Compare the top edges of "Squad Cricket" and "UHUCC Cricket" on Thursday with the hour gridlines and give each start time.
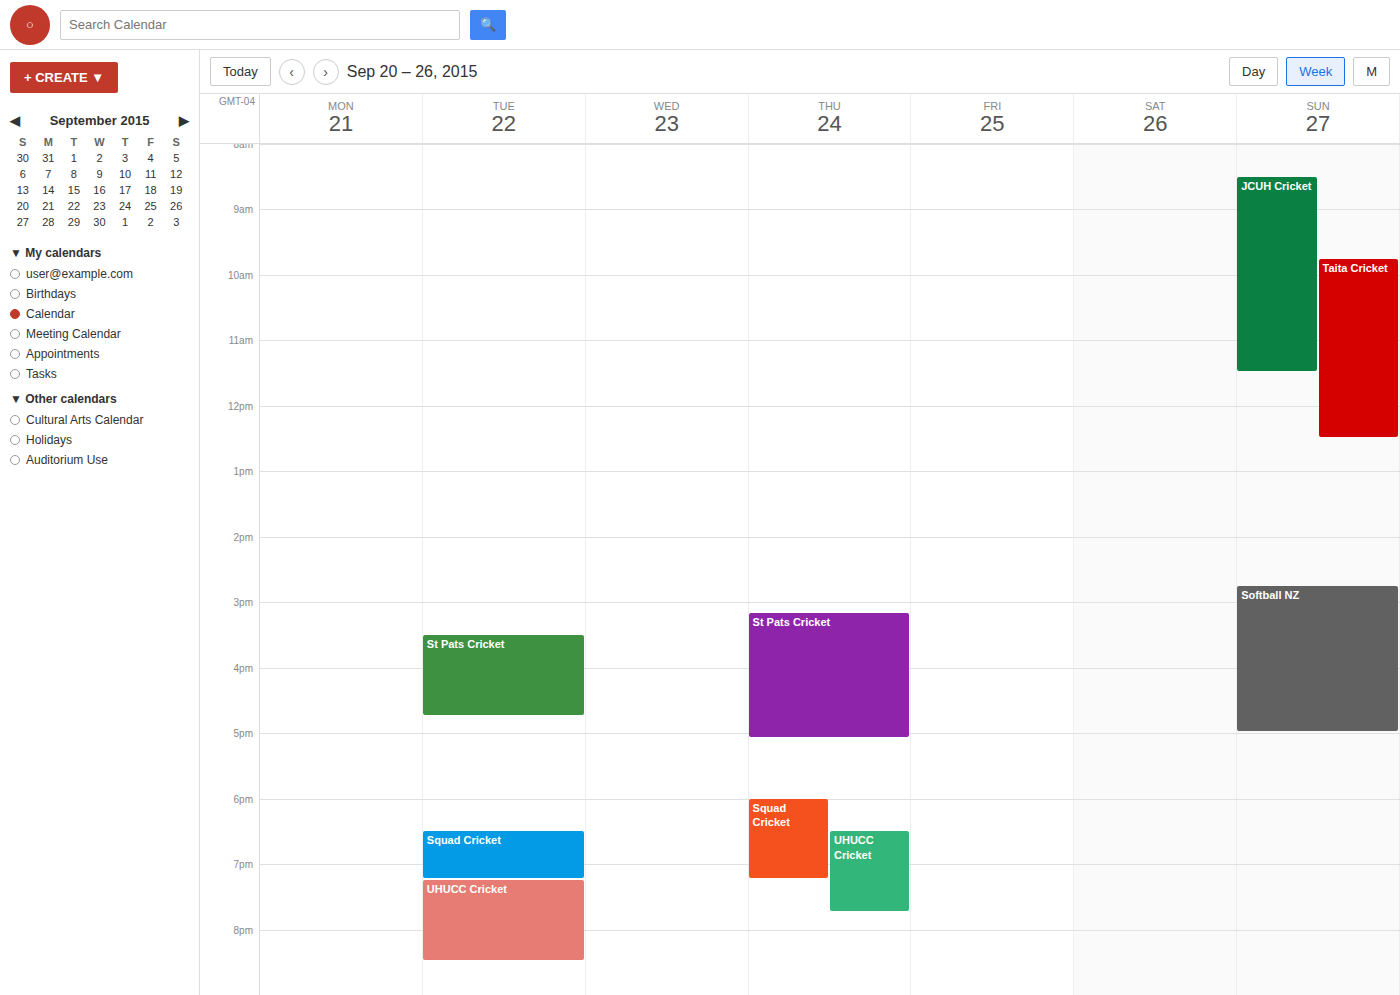
"Squad Cricket": 6:00 PM, exactly on the 6 PM line. "UHUCC Cricket": 6:30 PM, halfway between the 6 PM and 7 PM lines.